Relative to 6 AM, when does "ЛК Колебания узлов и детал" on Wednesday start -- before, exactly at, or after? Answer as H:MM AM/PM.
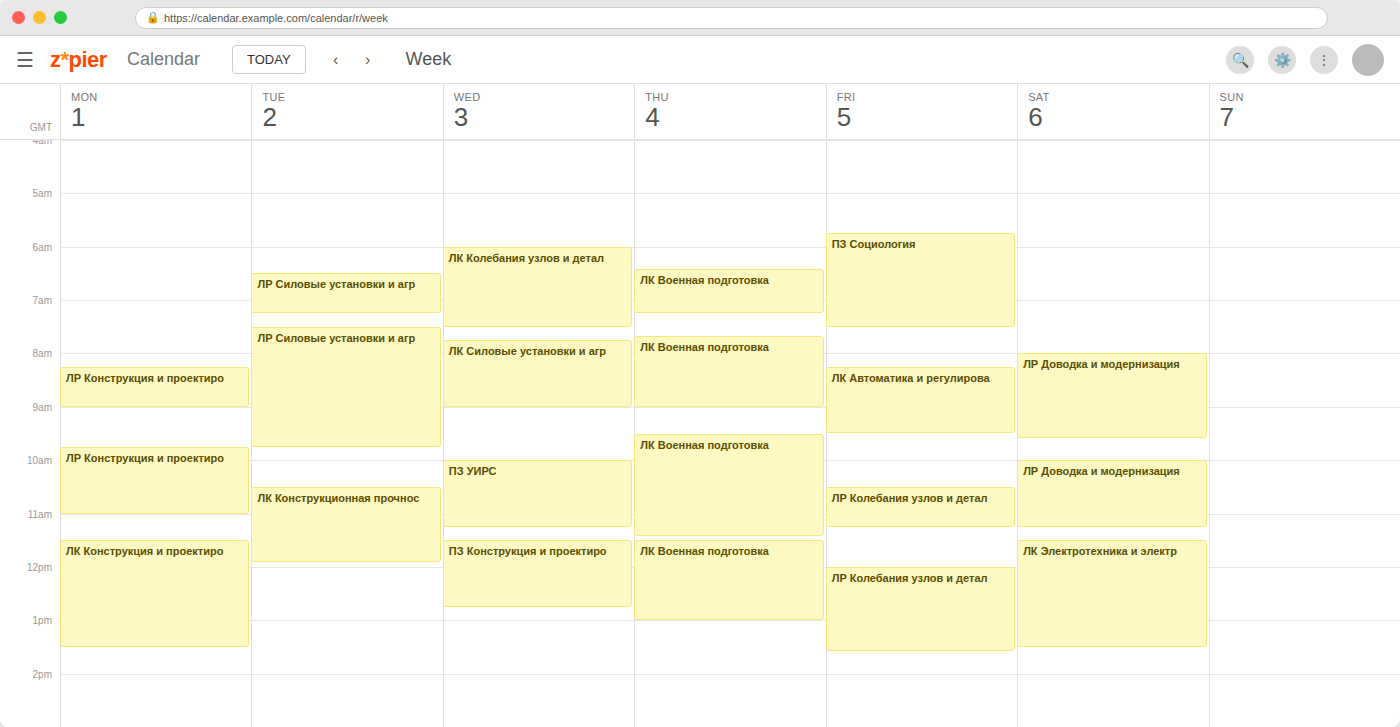
6:00 AM -- exactly at 6 AM, on the 6 AM line.